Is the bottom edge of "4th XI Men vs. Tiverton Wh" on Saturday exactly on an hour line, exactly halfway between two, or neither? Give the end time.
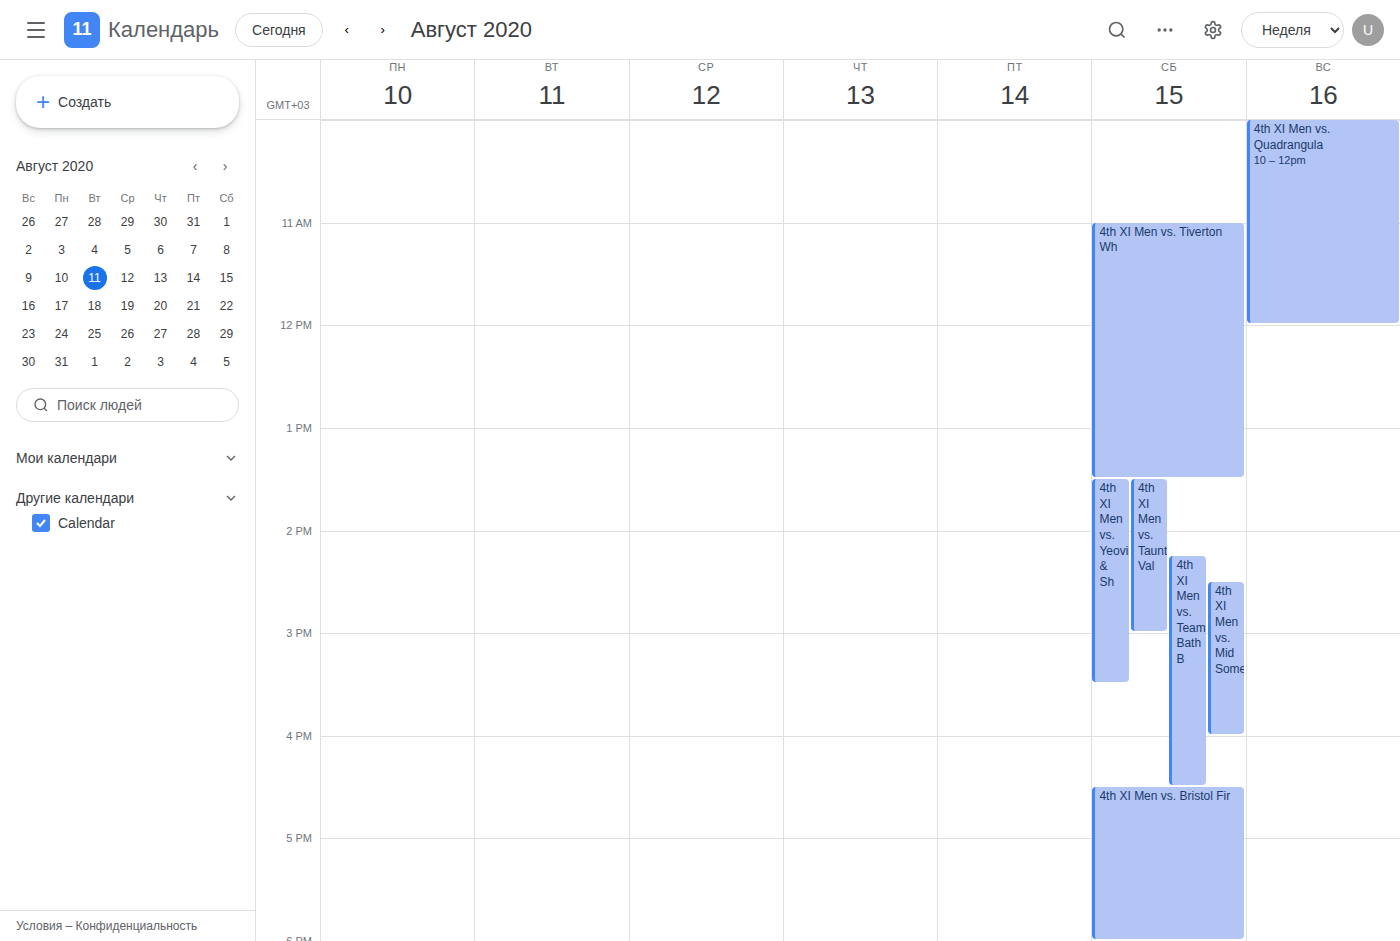
1:30 PM -- halfway between the 1 PM and 2 PM lines.